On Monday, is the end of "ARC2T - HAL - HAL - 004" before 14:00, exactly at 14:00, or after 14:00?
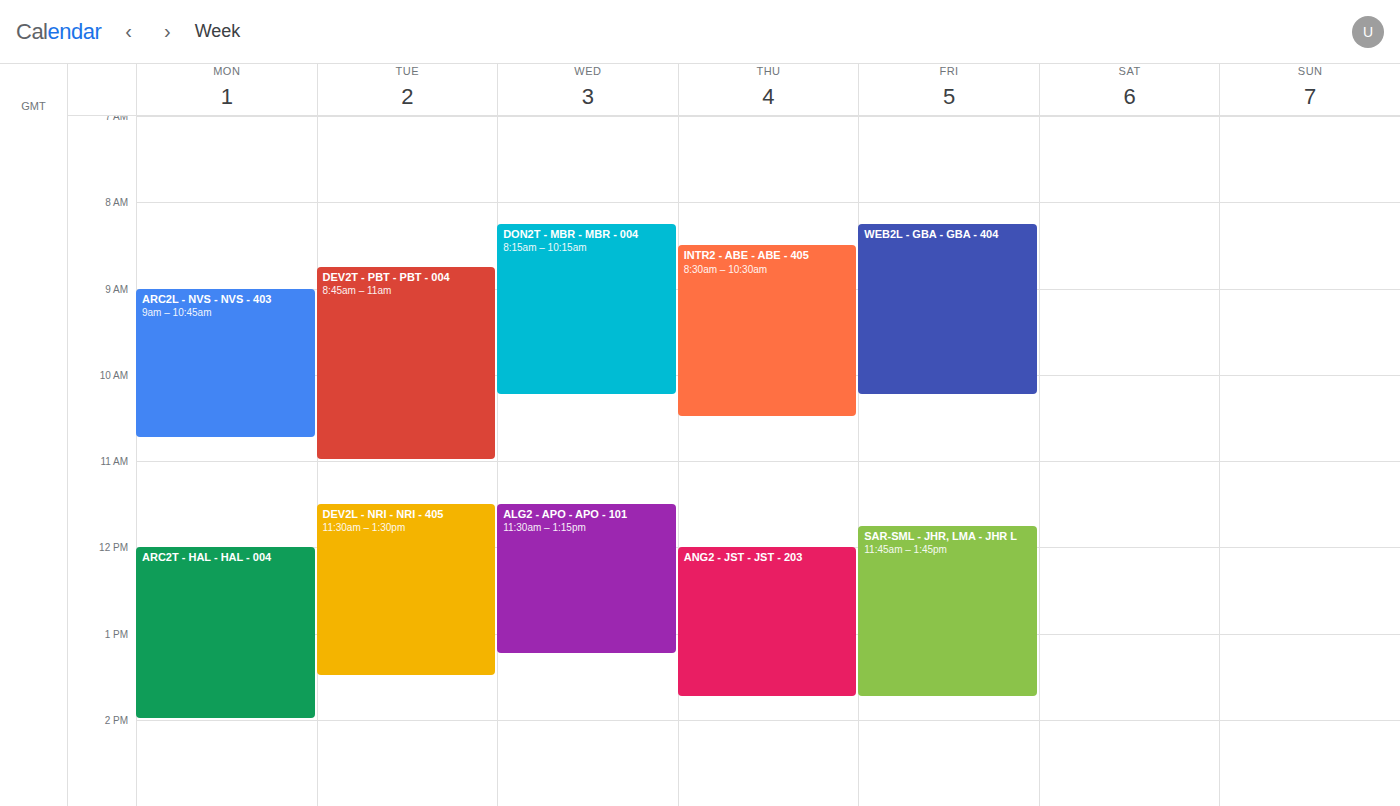
14:00 -- exactly at 14:00, on the 14:00 line.